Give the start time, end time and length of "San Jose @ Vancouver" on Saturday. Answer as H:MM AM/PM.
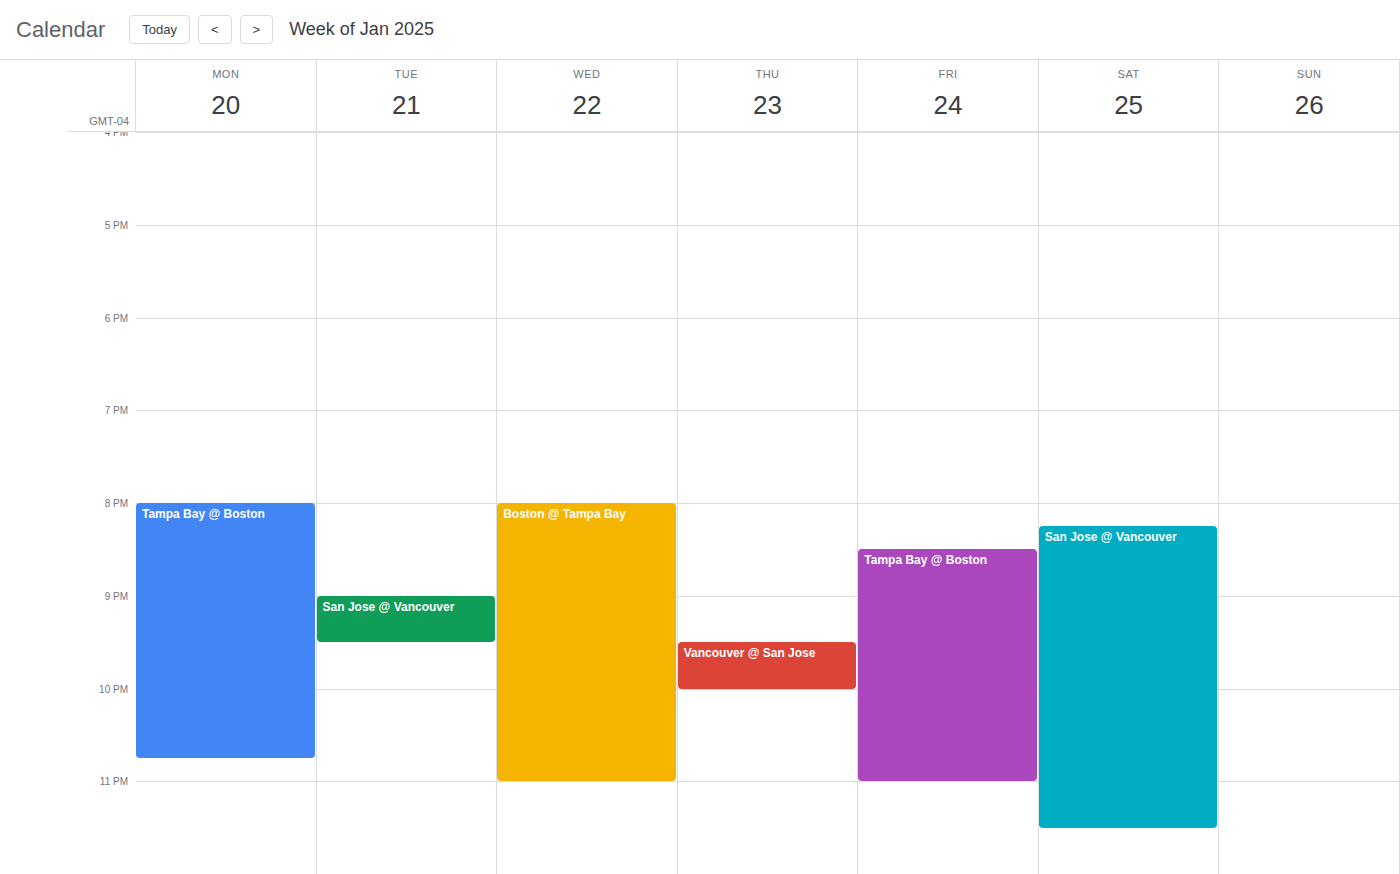
8:15 PM to 11:30 PM, 3 hours 15 minutes